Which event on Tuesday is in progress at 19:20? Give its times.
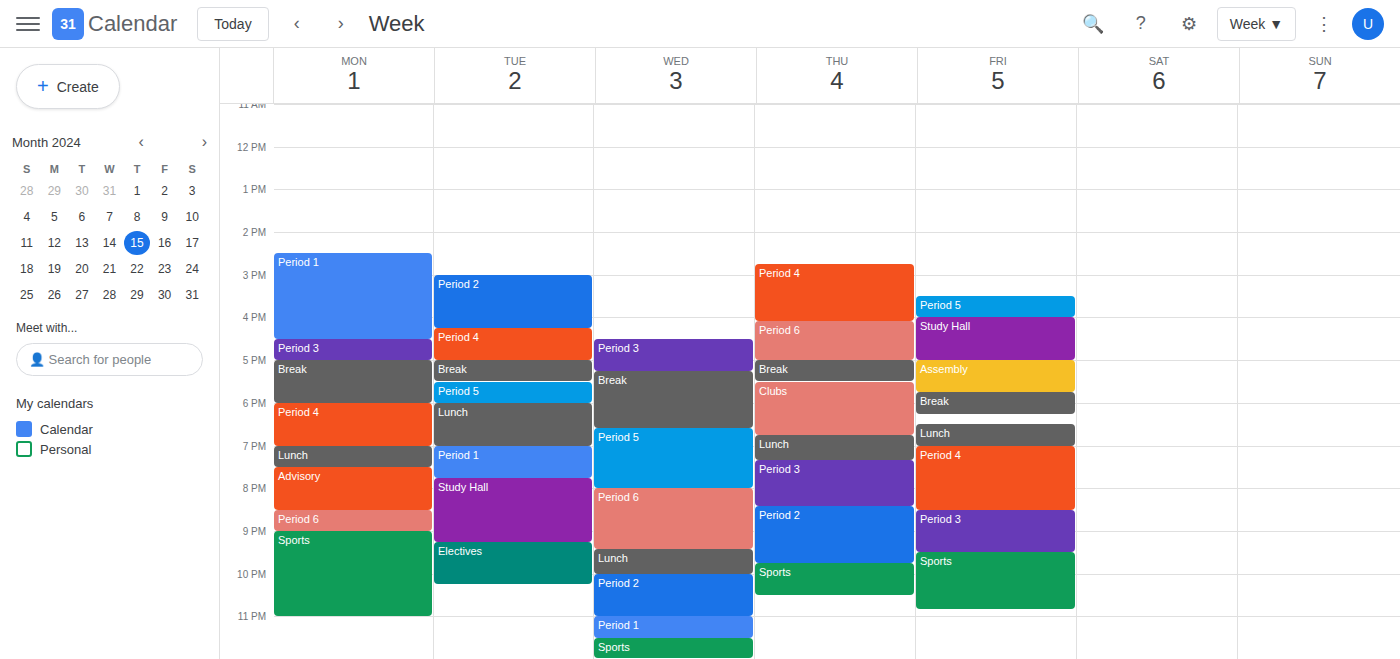
"Period 1", 19:00 to 19:45